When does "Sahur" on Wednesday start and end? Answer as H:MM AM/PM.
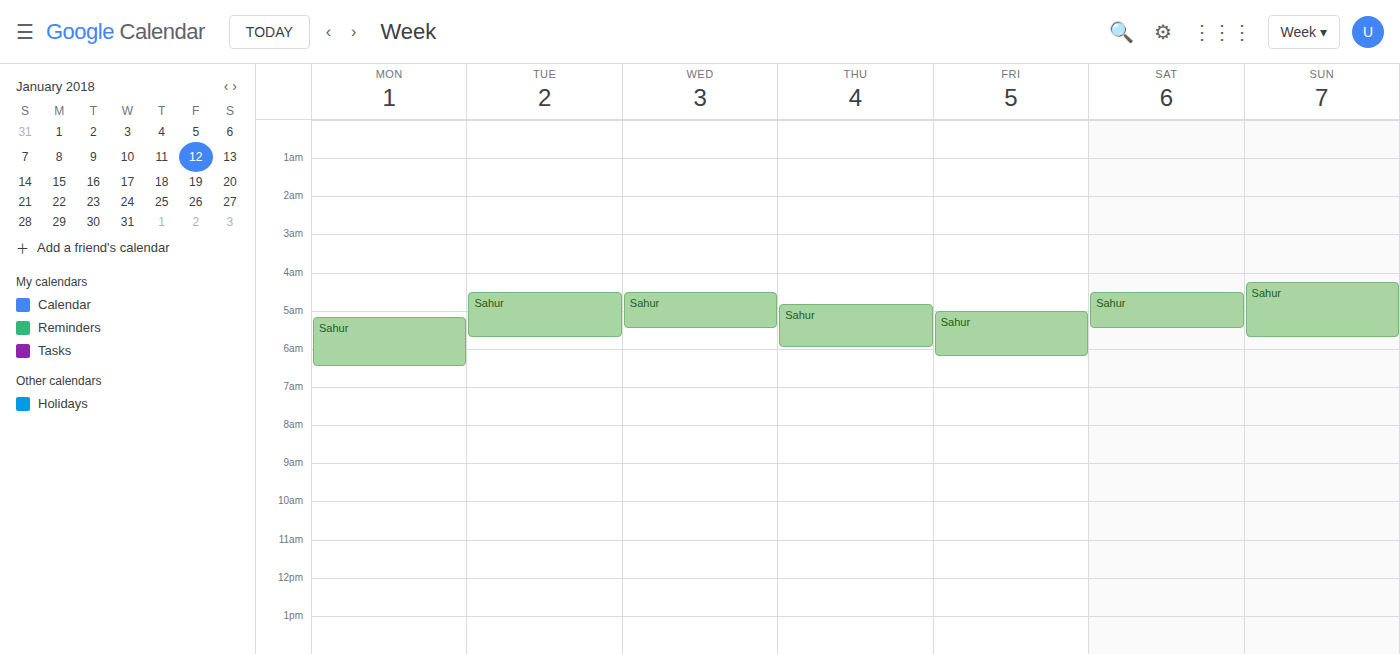
4:30 AM to 5:30 AM